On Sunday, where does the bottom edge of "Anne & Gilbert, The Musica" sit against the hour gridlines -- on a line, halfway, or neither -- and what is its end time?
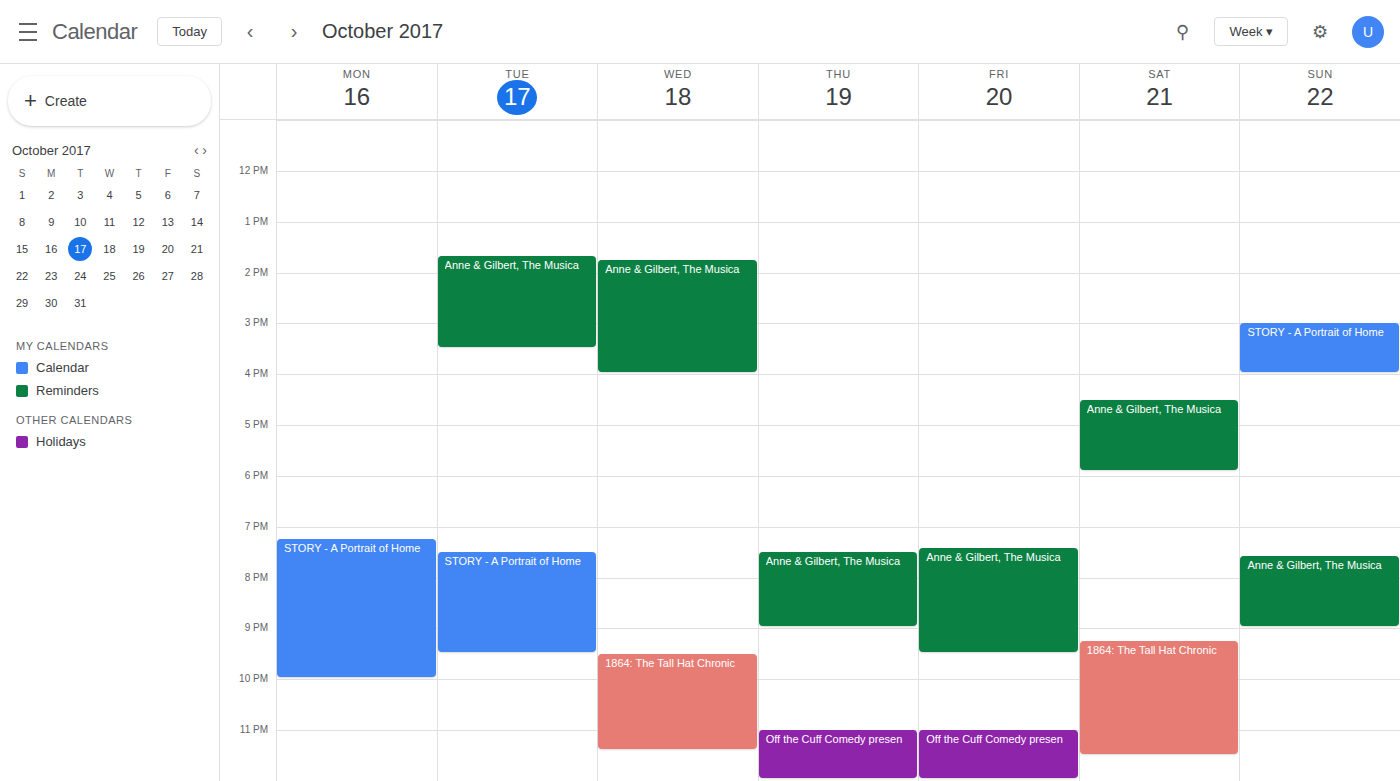
9:00 PM -- exactly on the 9 PM line.